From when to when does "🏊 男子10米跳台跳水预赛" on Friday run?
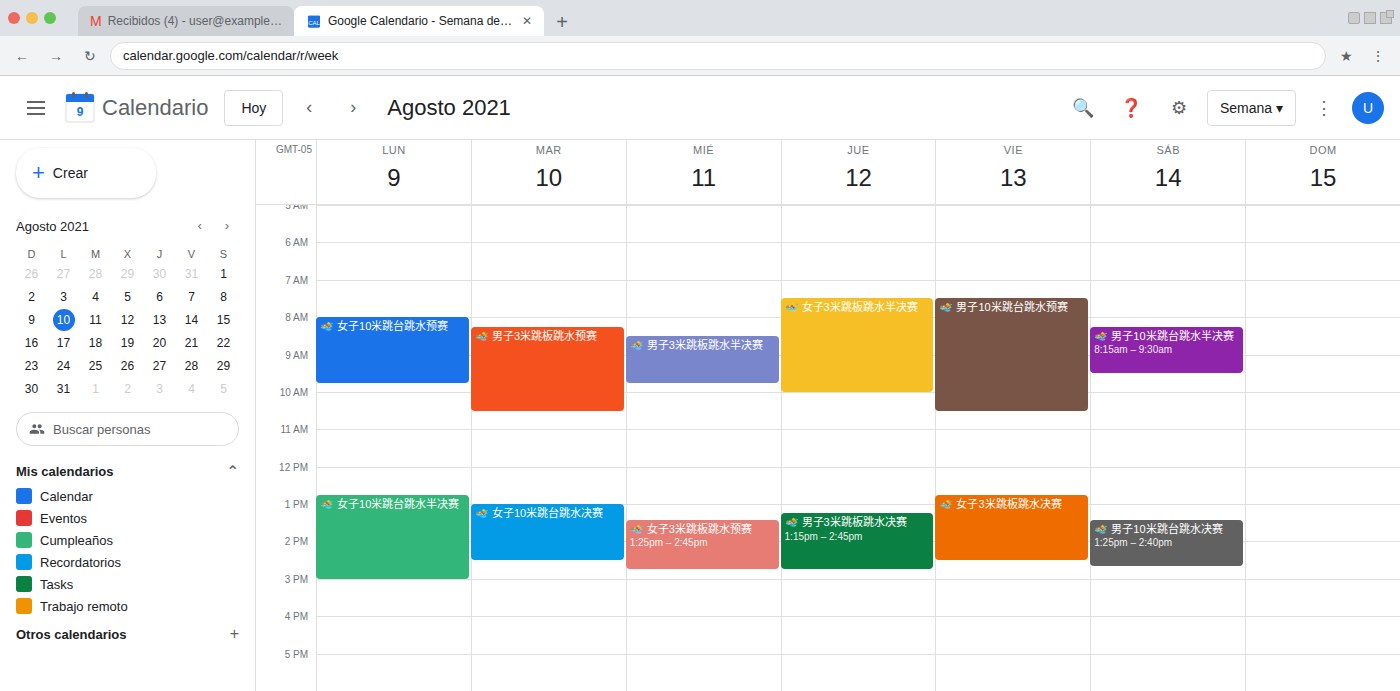
07:30 to 10:30